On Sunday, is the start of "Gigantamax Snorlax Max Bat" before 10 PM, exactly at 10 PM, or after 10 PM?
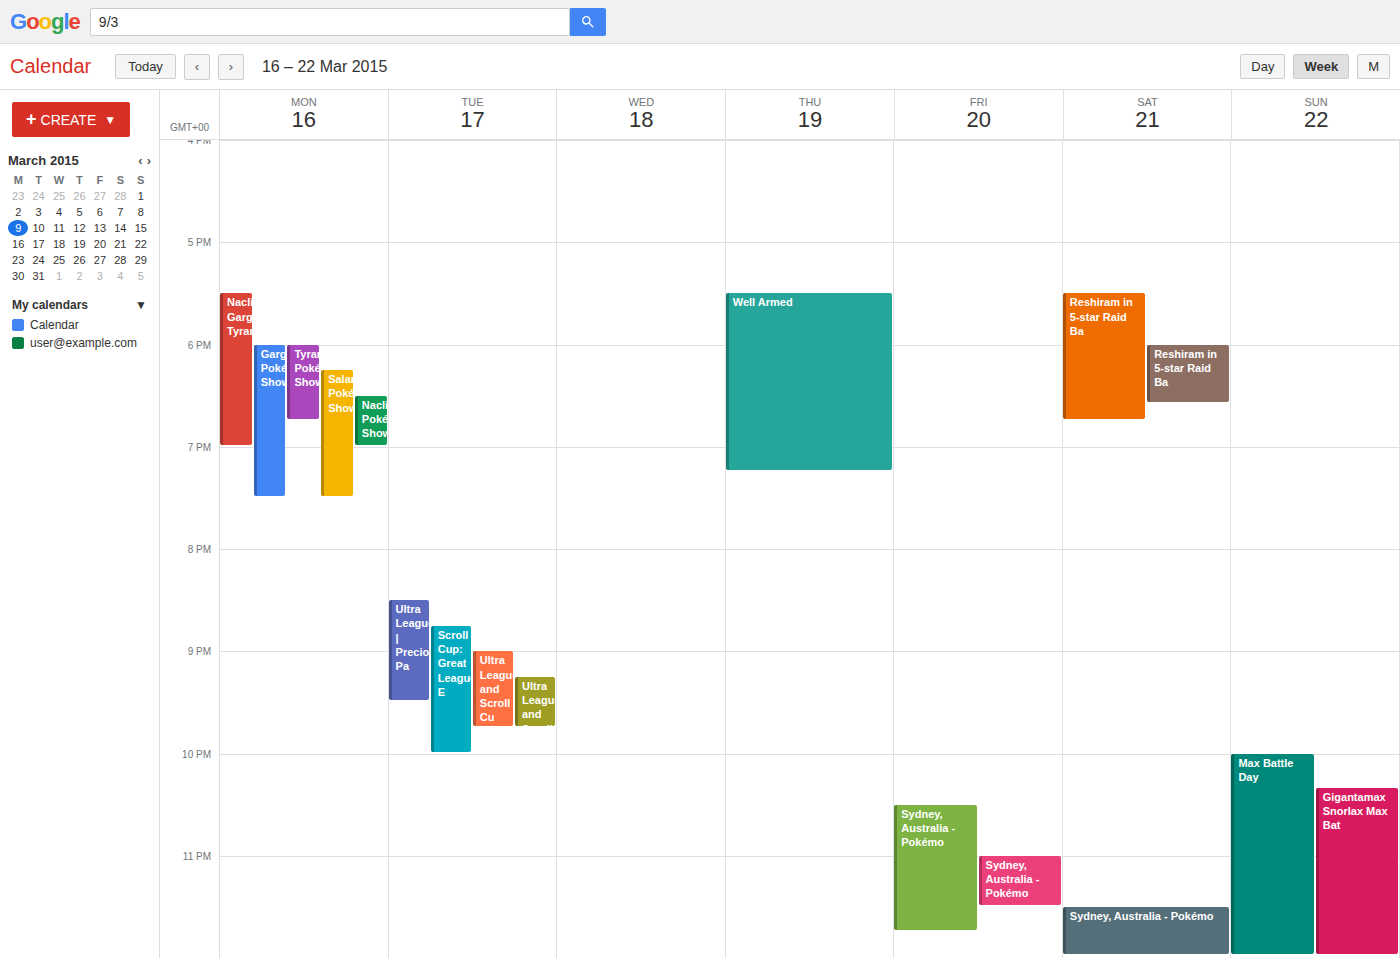
10:20 PM -- after 10 PM, 20 minutes below the 10 PM line.